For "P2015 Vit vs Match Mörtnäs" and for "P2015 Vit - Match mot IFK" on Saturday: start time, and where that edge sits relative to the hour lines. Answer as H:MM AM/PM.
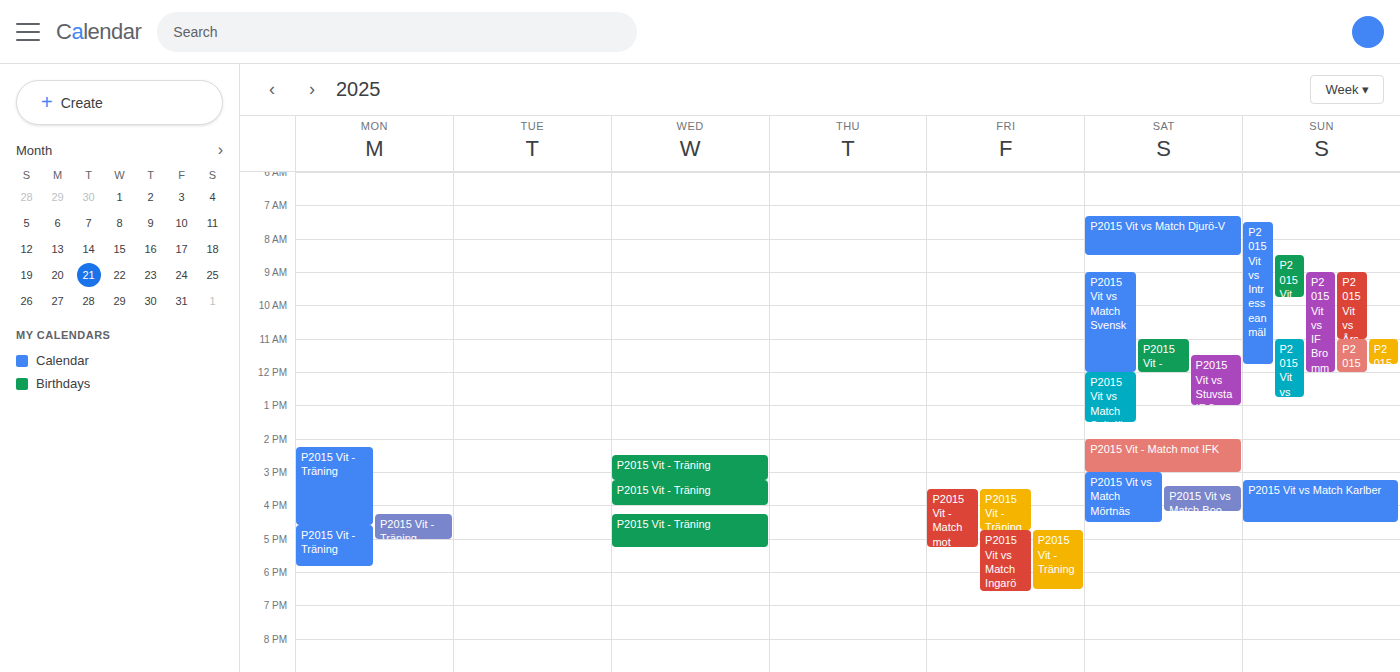
"P2015 Vit vs Match Mörtnäs": 3:00 PM, exactly on the 3 PM line. "P2015 Vit - Match mot IFK": 2:00 PM, exactly on the 2 PM line.